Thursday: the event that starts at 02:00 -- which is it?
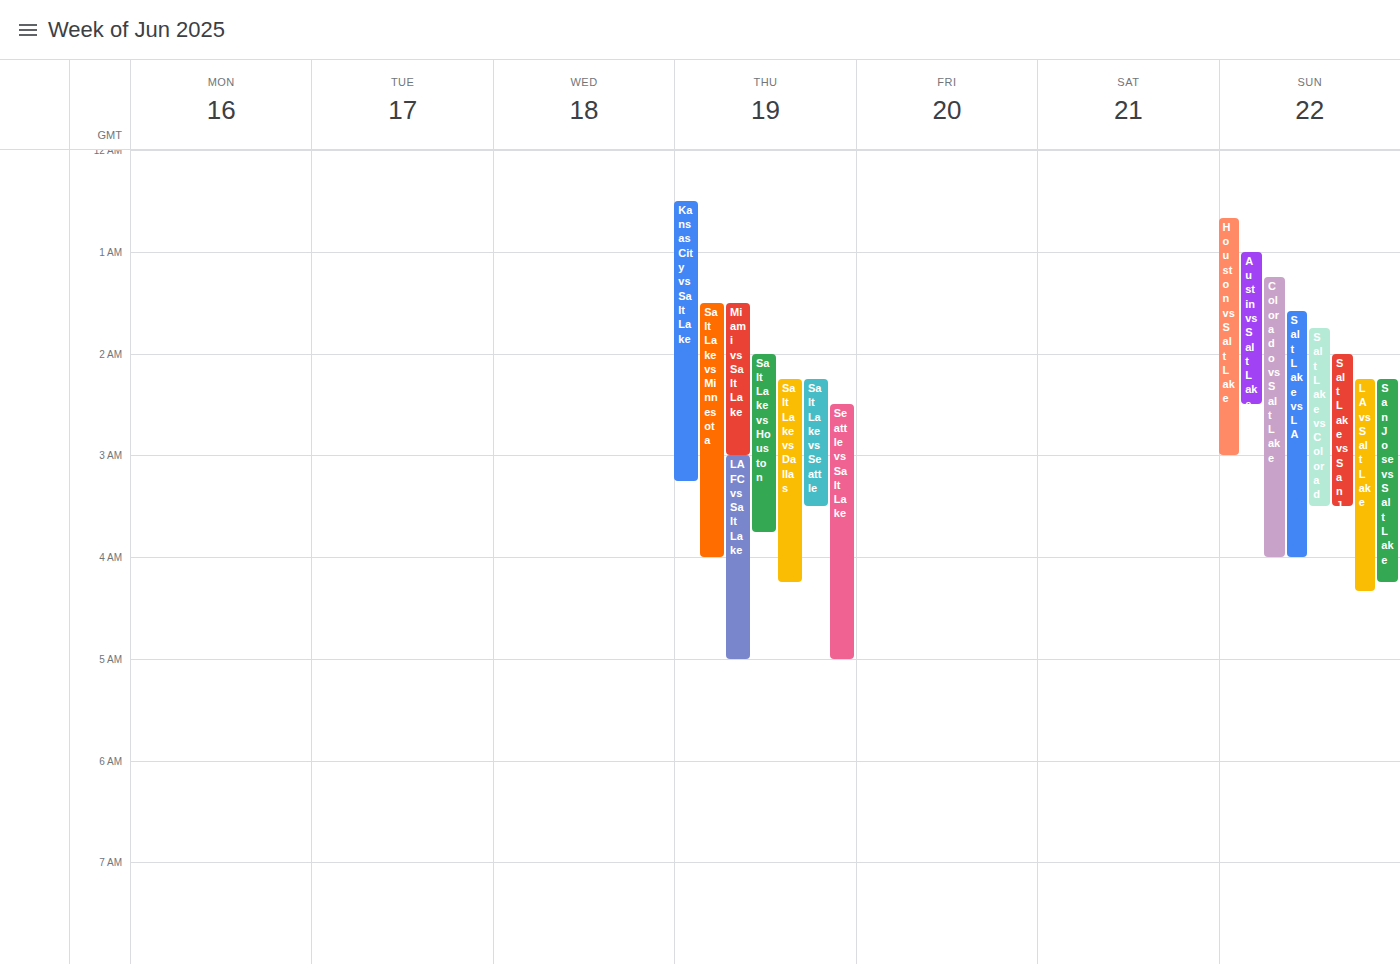
"Salt Lake vs Houston"